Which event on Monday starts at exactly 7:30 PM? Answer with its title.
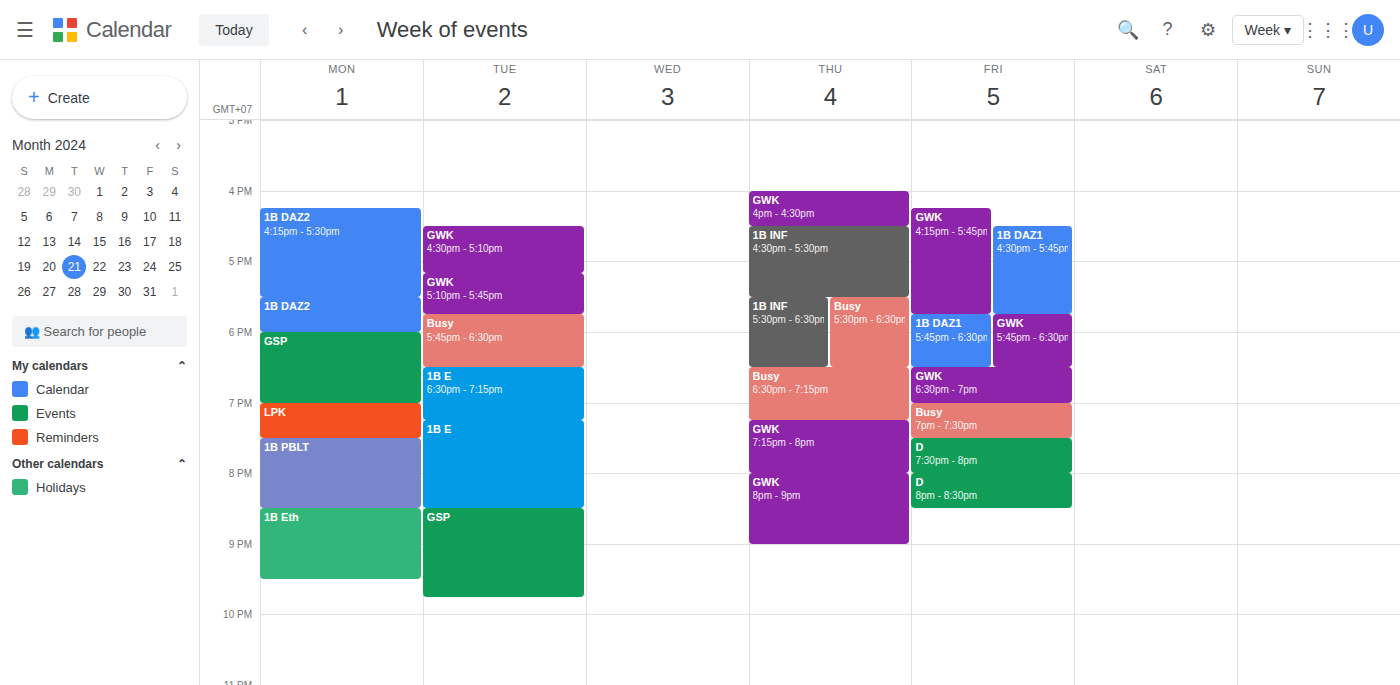
"1B PBLT"